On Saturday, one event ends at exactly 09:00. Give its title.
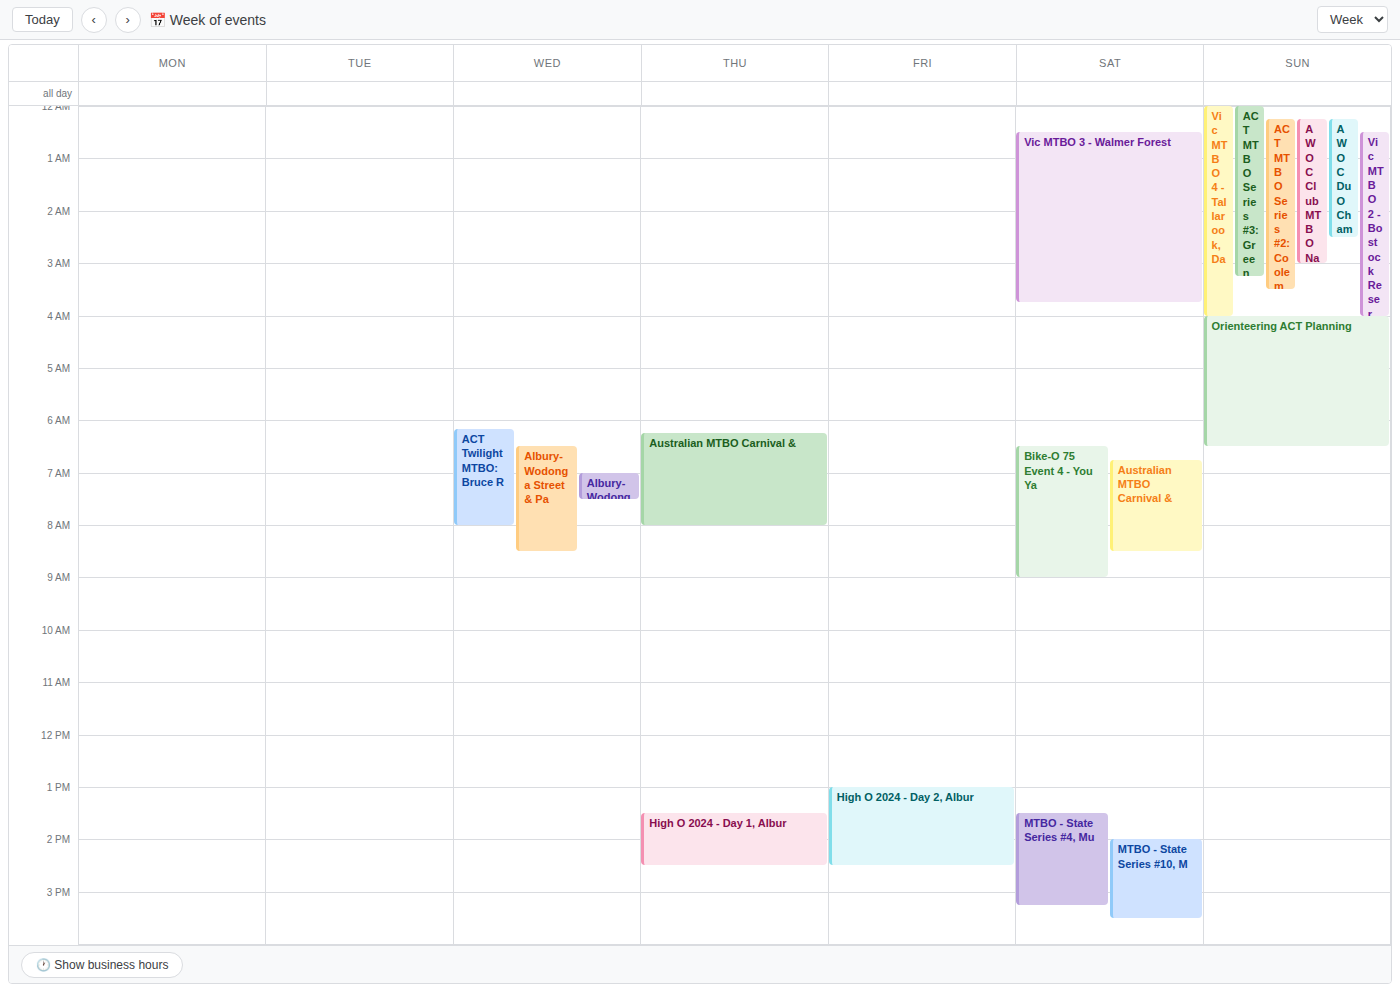
"Bike-O 75 Event 4 - You Ya"